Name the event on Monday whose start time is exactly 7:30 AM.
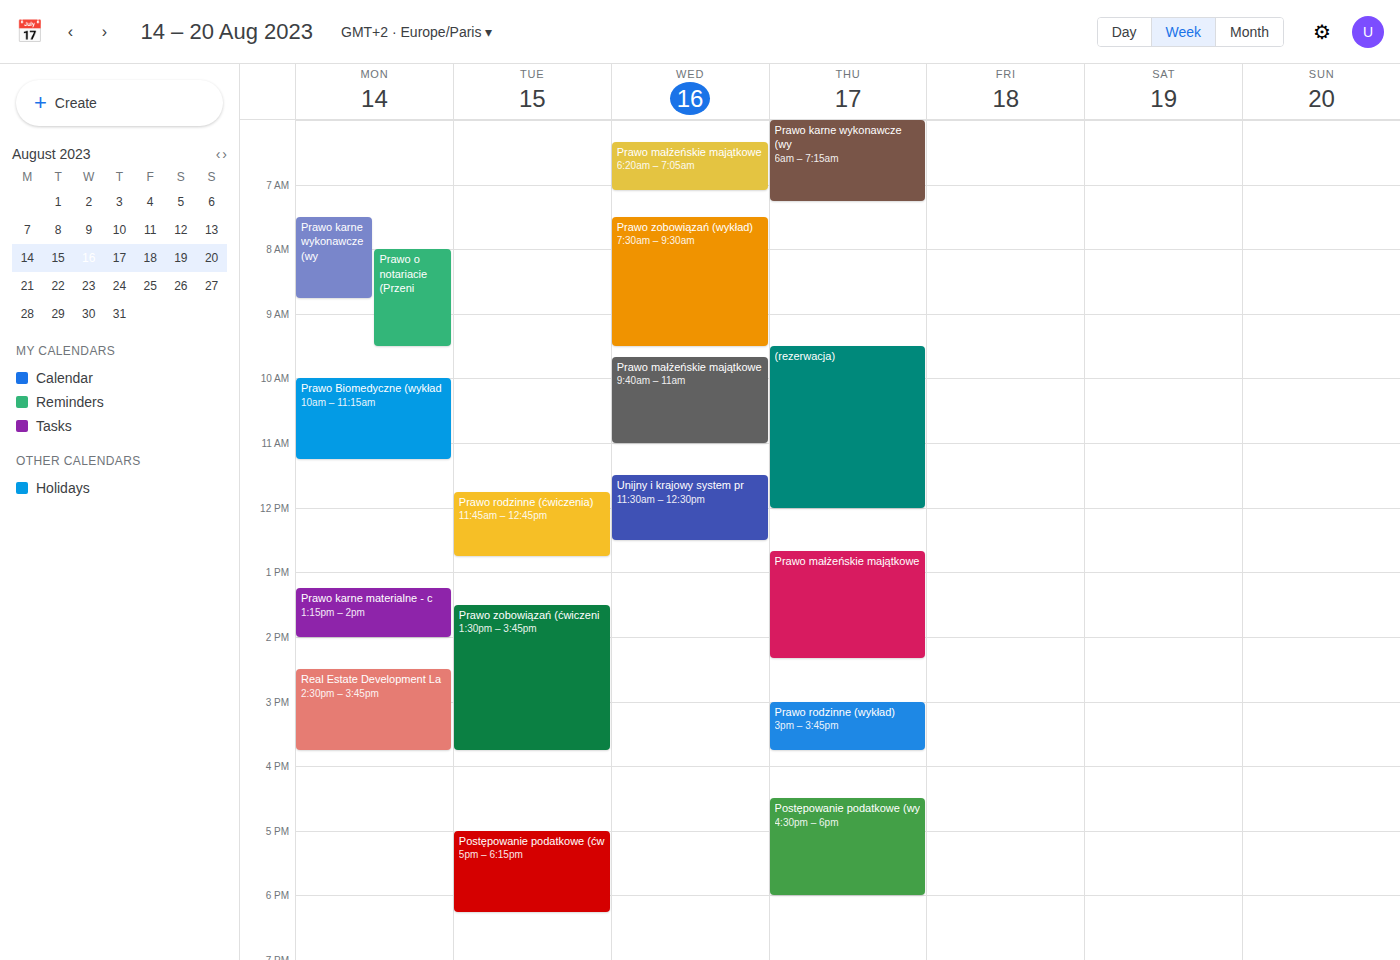
"Prawo karne wykonawcze (wy"